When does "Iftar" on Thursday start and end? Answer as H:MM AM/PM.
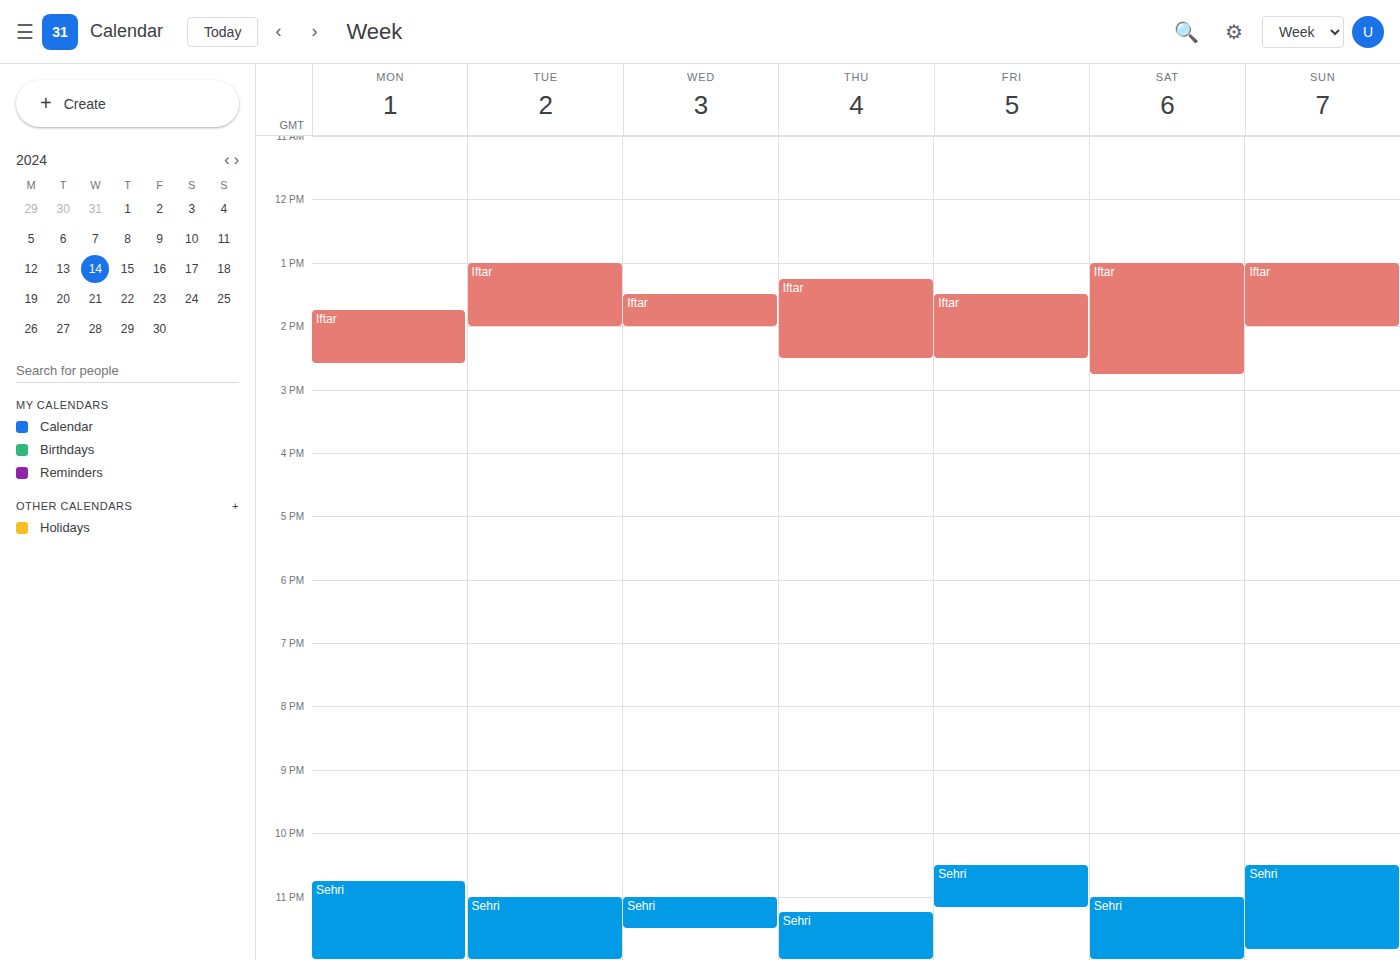
1:15 PM to 2:30 PM